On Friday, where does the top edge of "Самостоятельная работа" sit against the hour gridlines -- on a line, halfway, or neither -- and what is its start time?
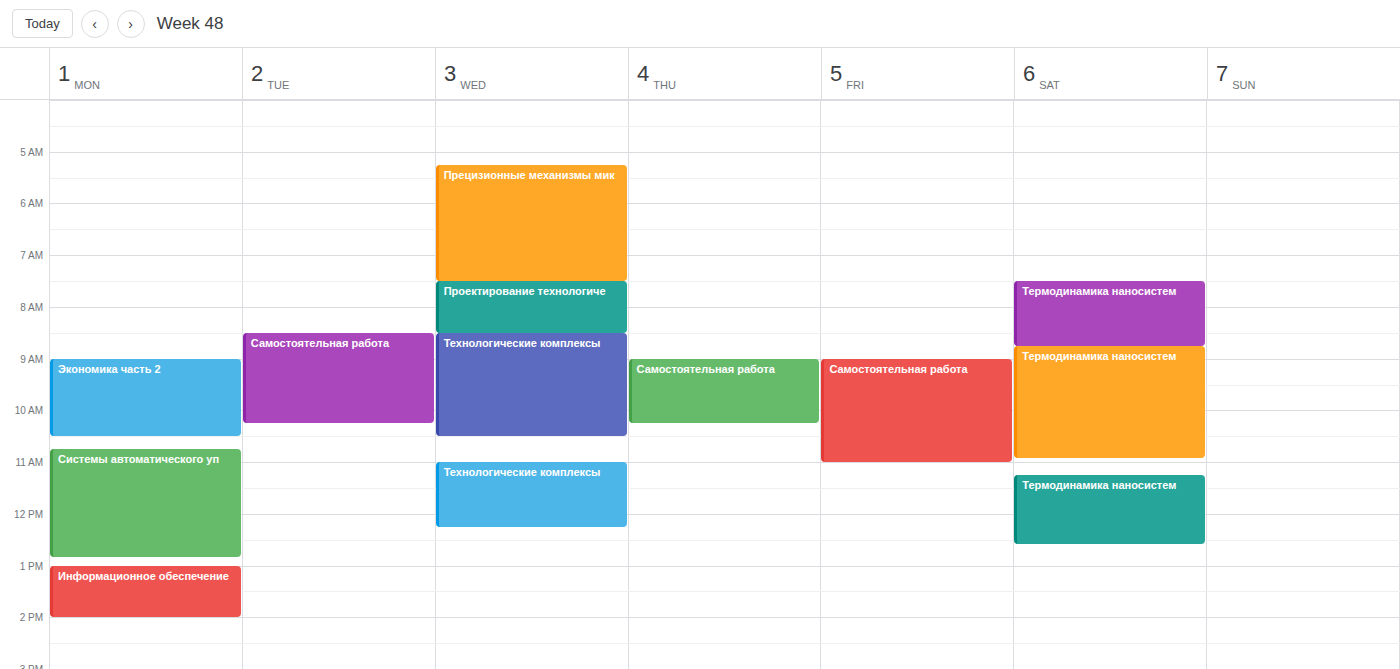
9:00 AM -- exactly on the 9 AM line.